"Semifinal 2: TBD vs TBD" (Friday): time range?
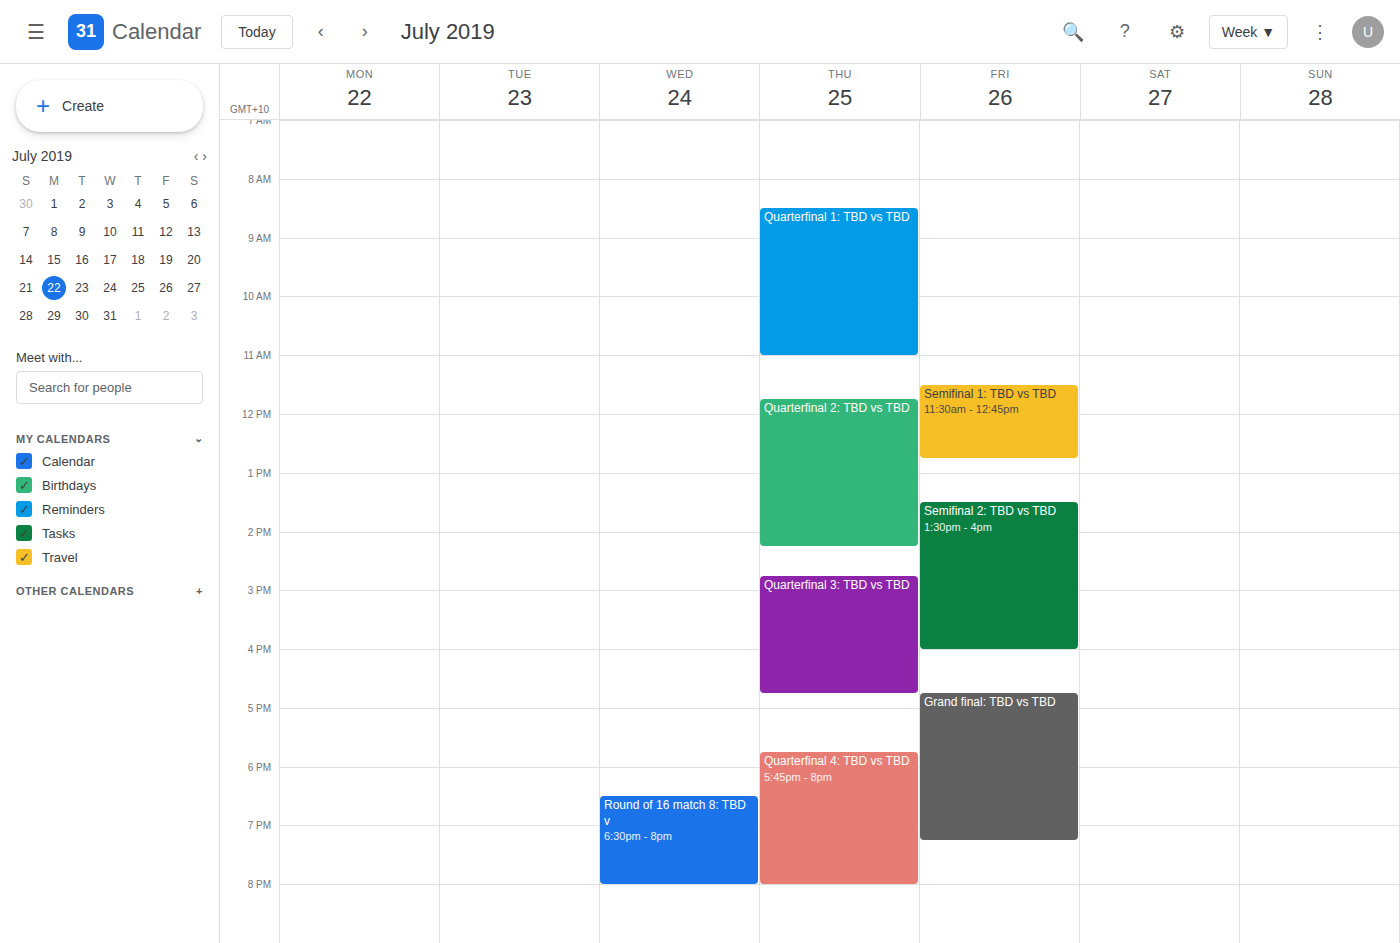
1:30 PM to 4:00 PM